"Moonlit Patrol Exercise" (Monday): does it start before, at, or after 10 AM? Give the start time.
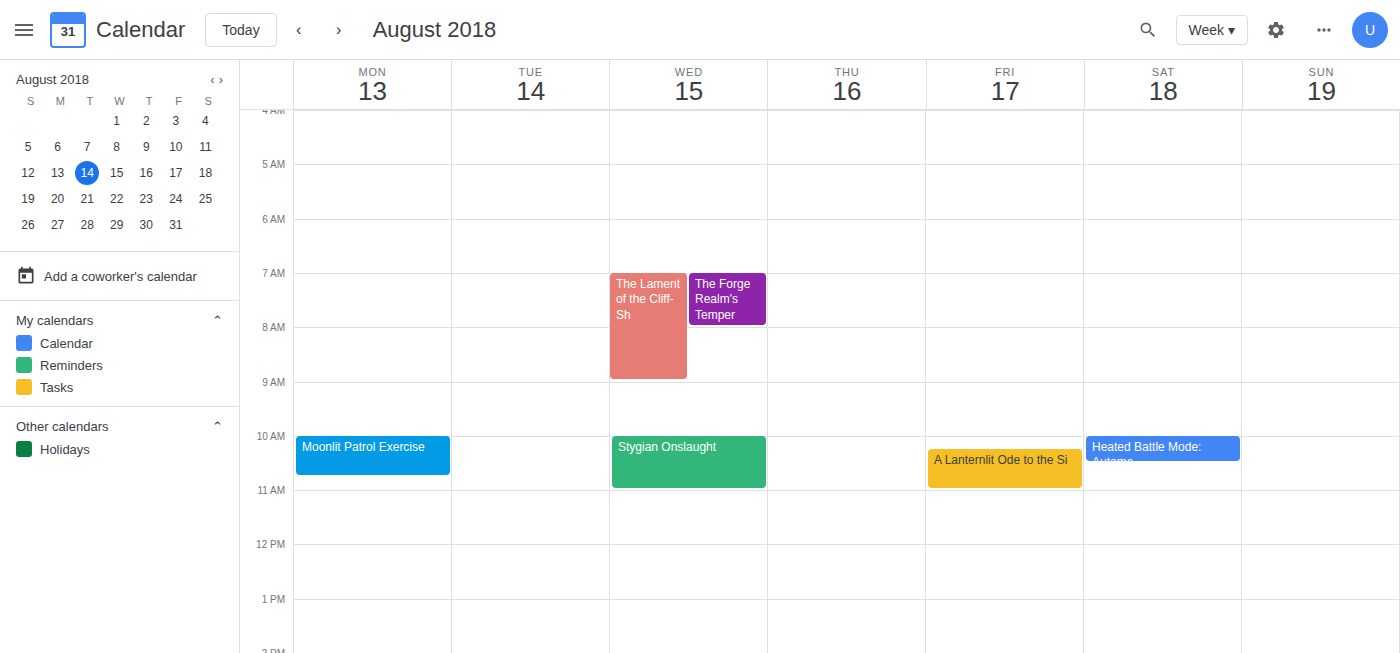
10:00 AM -- exactly at 10 AM, on the 10 AM line.